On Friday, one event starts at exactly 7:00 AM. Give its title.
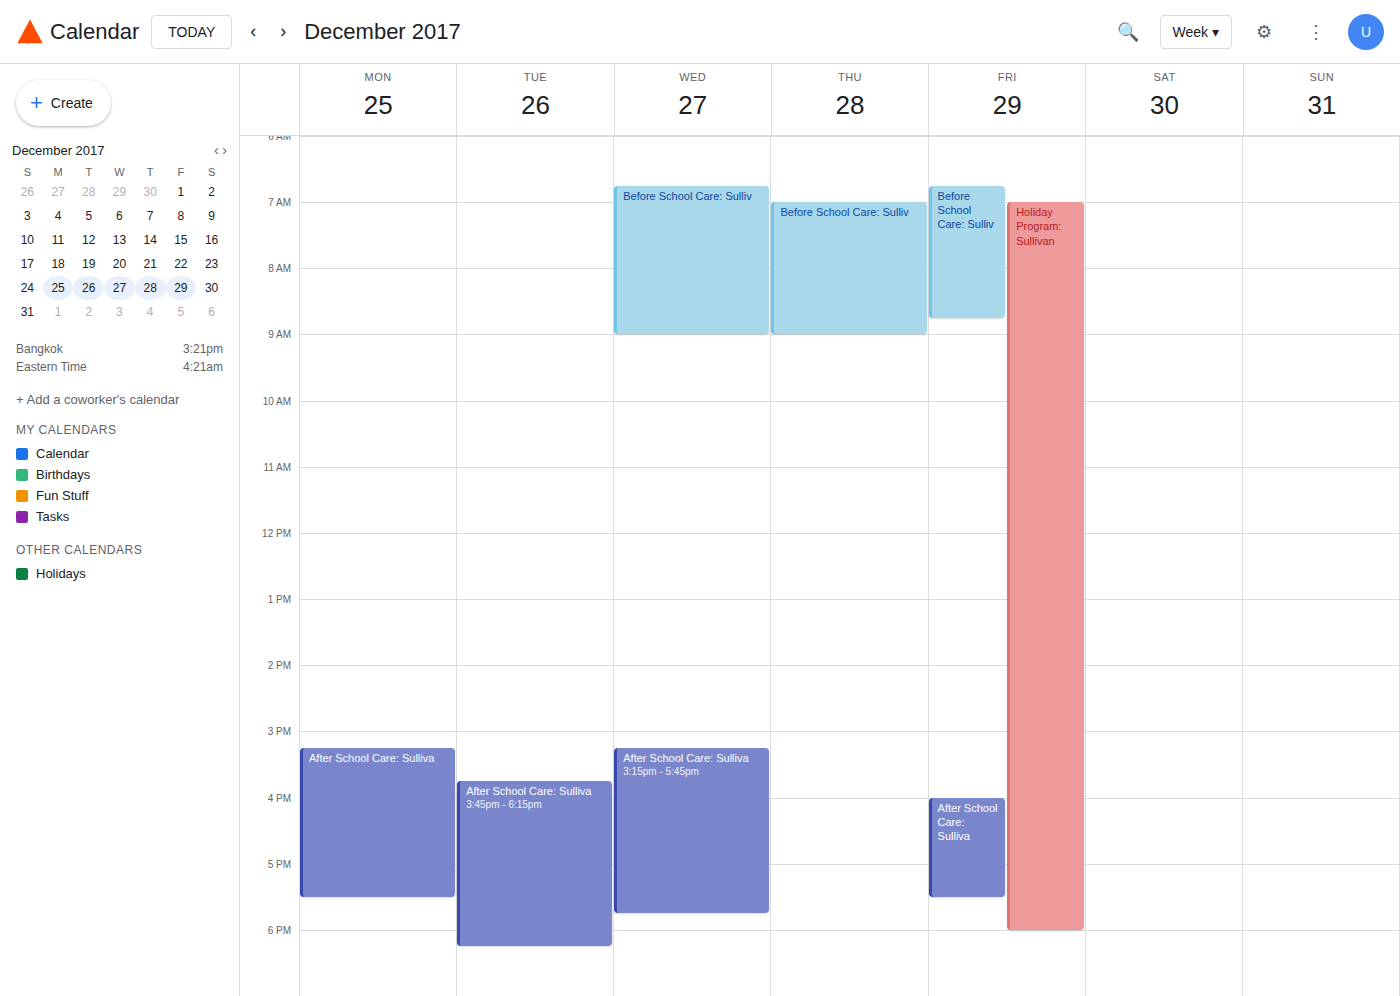
"Holiday Program: Sullivan"